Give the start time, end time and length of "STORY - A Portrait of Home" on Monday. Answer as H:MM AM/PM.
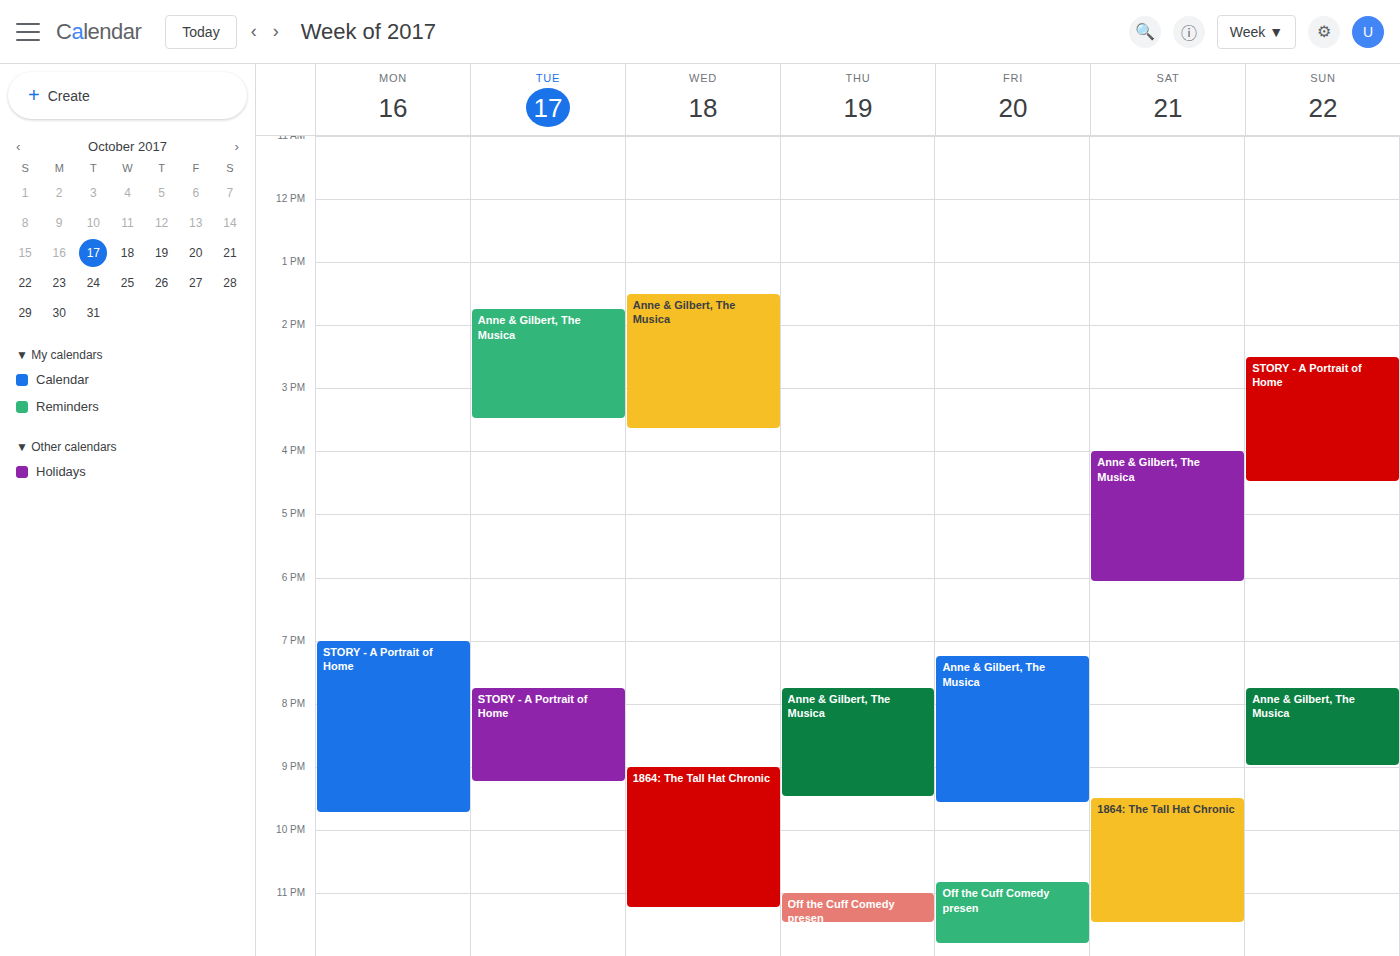
7:00 PM to 9:45 PM, 2 hours 45 minutes